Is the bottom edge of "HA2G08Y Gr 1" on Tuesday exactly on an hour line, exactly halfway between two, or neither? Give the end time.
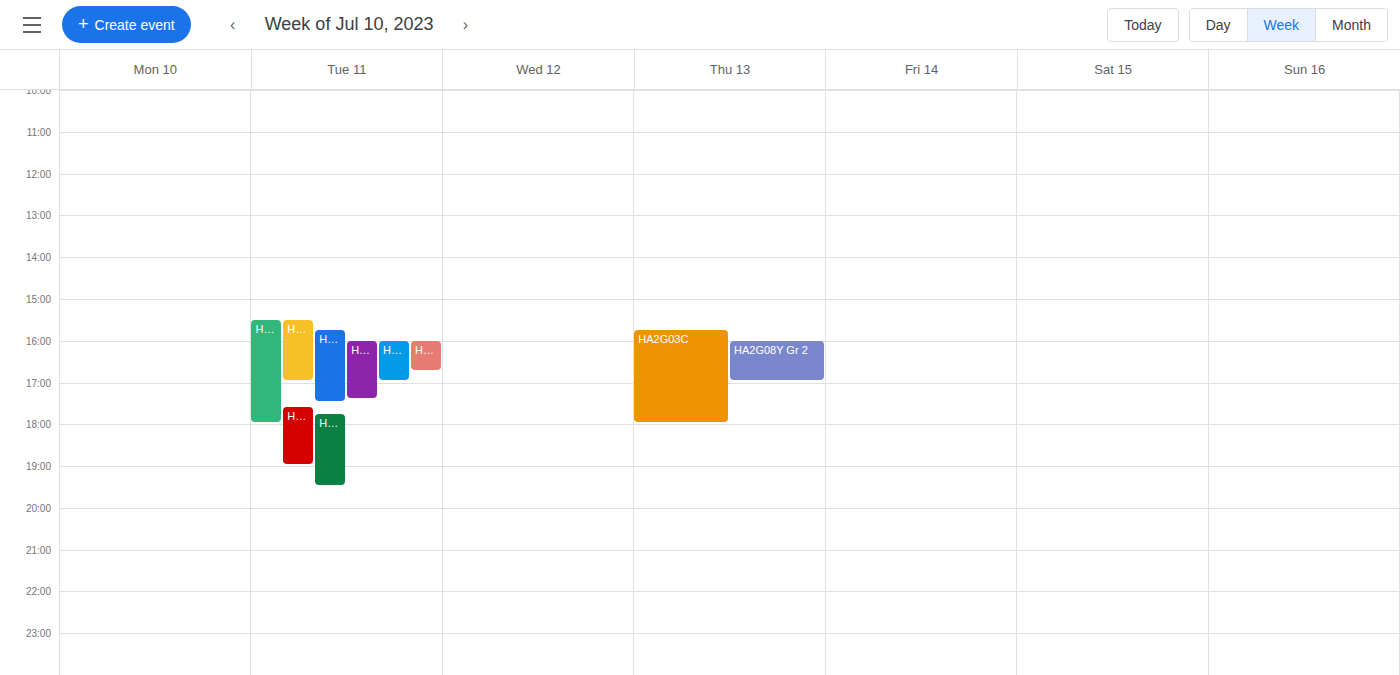
5:00 PM -- exactly on the 5 PM line.